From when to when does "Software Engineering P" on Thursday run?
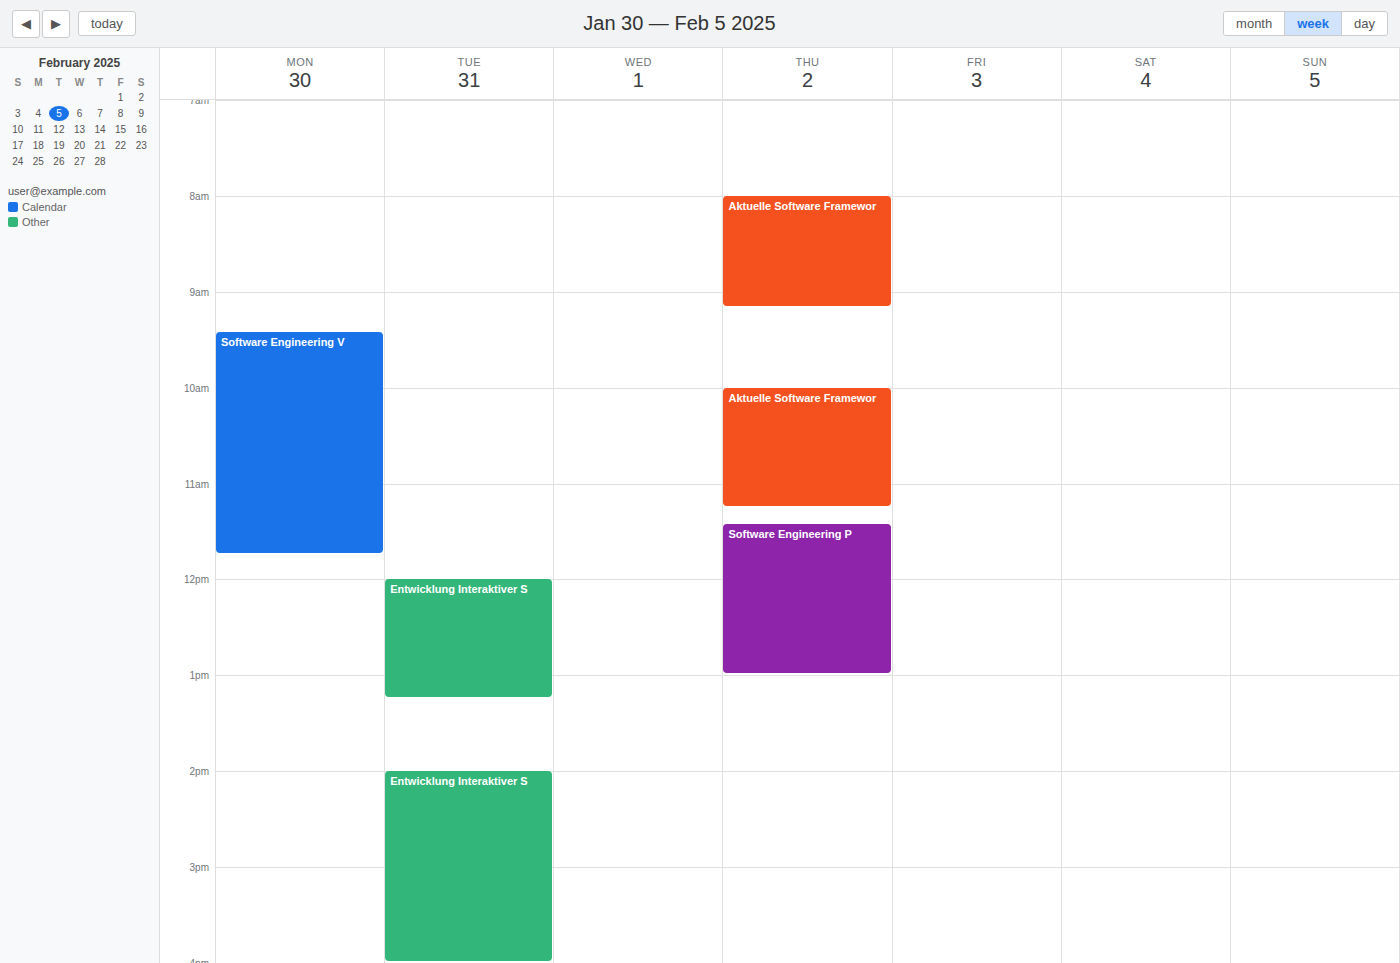
11:25 AM to 1:00 PM